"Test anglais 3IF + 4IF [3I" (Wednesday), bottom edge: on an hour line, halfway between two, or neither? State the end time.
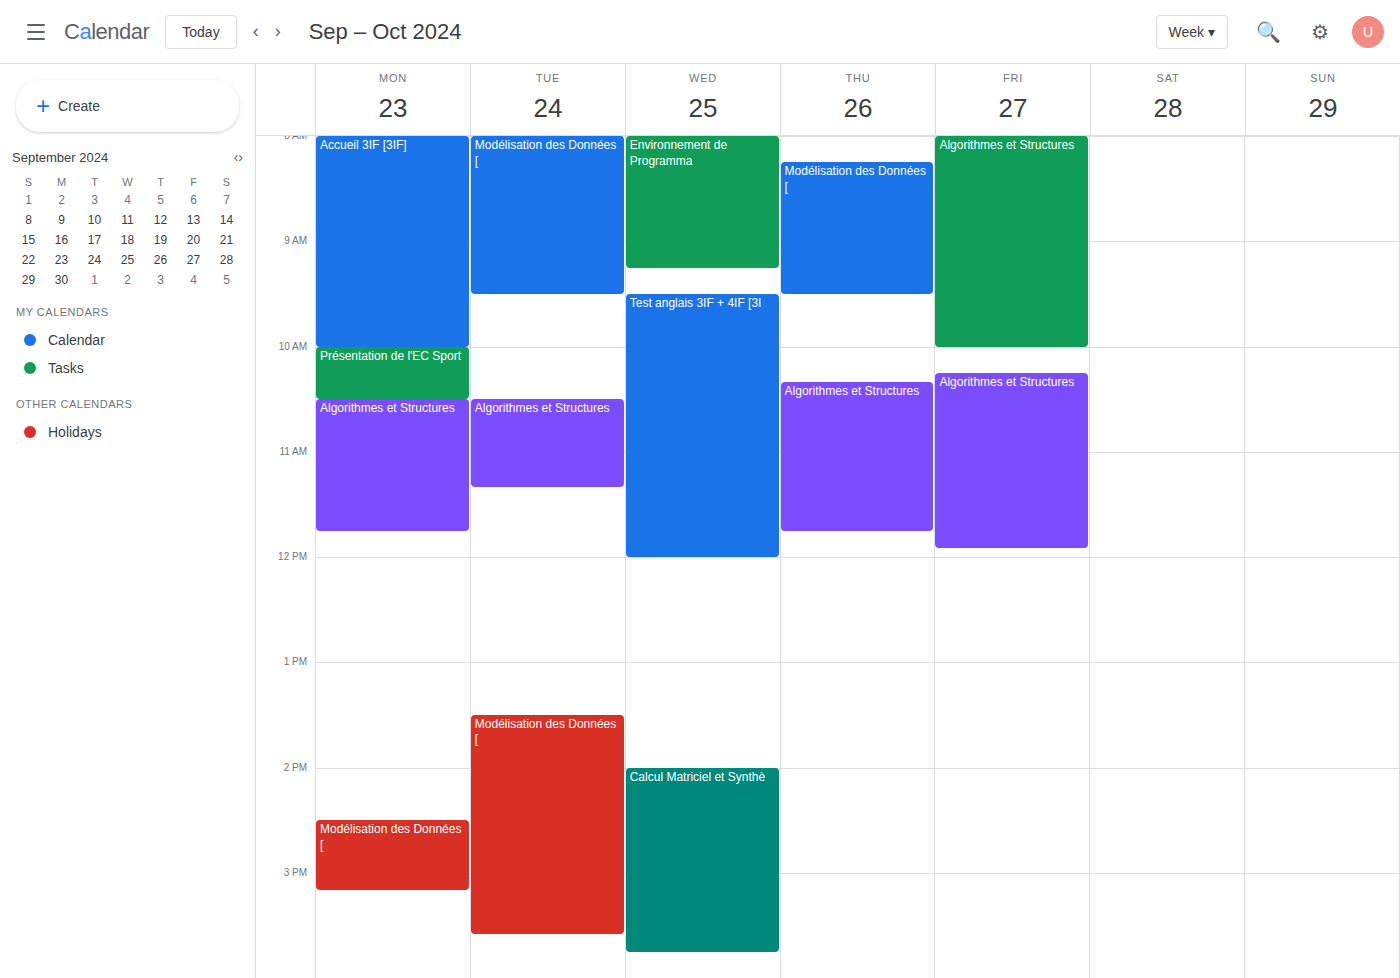
12:00 PM -- exactly on the 12 PM line.